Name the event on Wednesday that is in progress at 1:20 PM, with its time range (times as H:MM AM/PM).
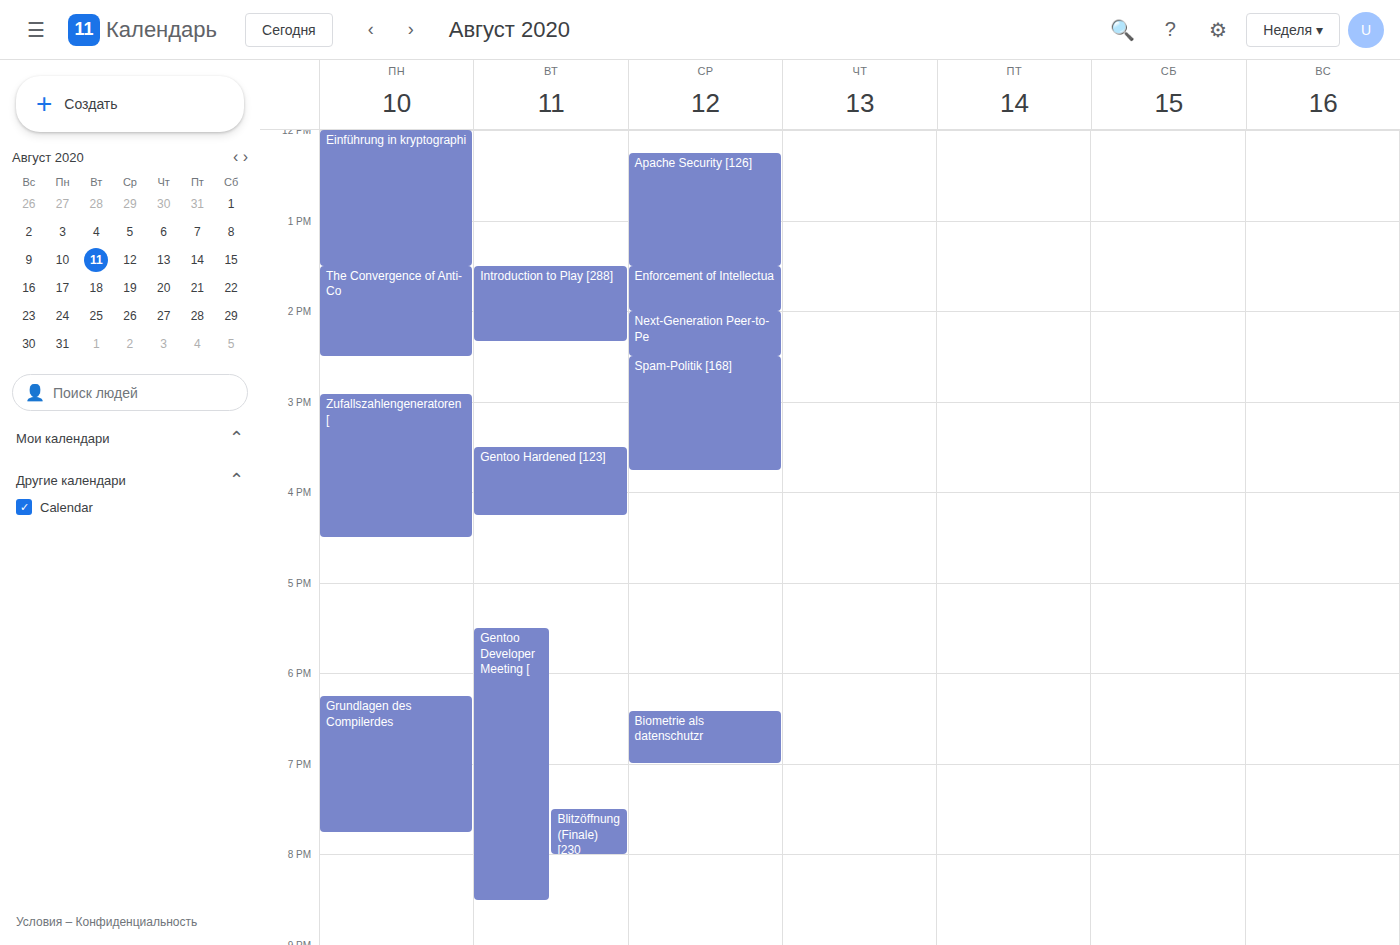
"Apache Security [126]", 12:15 PM to 1:30 PM